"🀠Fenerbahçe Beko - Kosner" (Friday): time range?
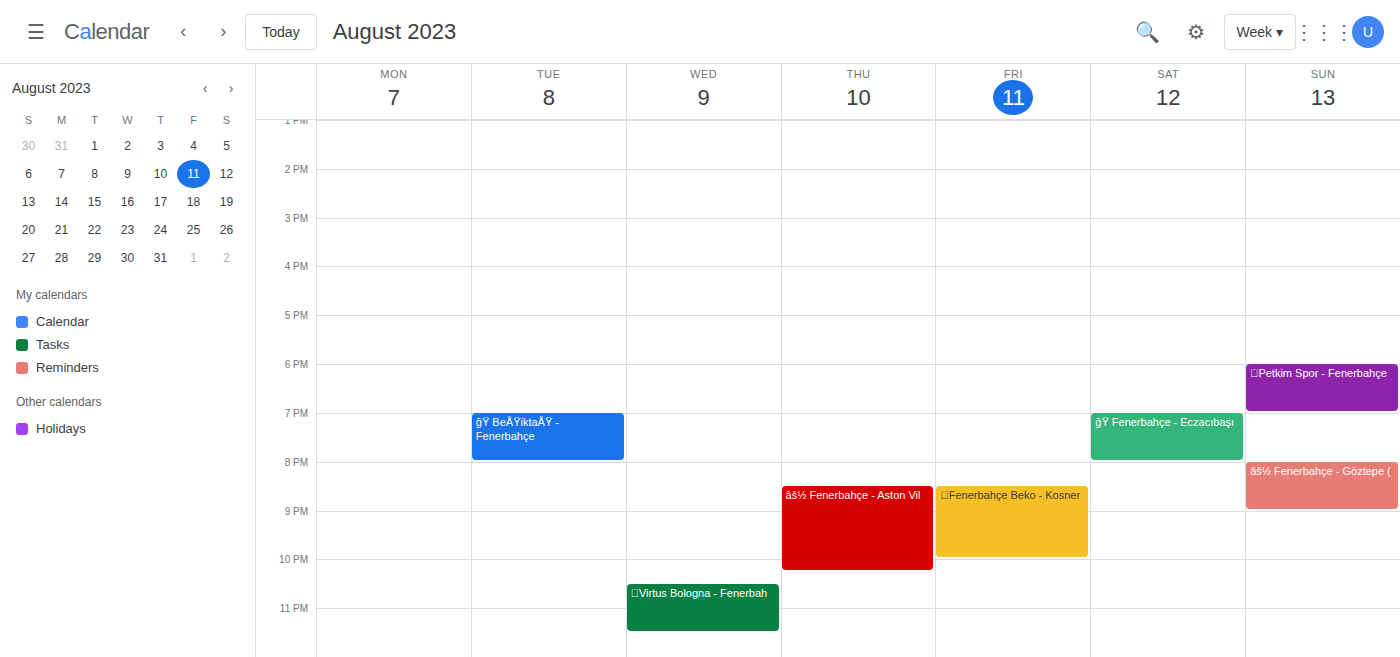
8:30 PM to 10:00 PM